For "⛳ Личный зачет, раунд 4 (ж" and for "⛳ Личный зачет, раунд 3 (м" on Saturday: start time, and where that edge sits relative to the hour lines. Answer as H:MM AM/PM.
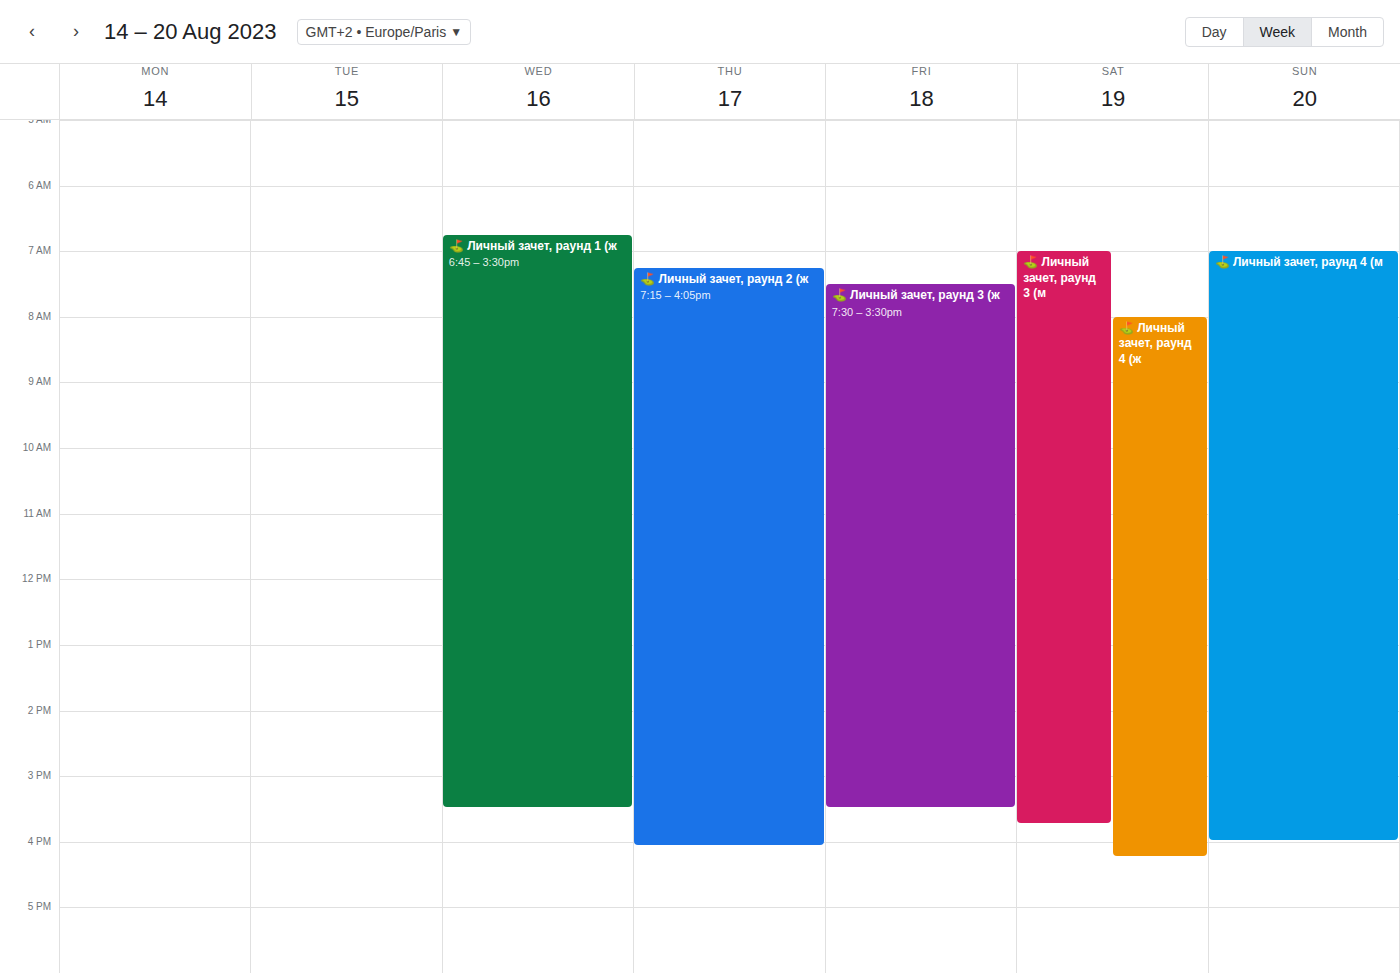
"⛳ Личный зачет, раунд 4 (ж": 8:00 AM, exactly on the 8 AM line. "⛳ Личный зачет, раунд 3 (м": 7:00 AM, exactly on the 7 AM line.